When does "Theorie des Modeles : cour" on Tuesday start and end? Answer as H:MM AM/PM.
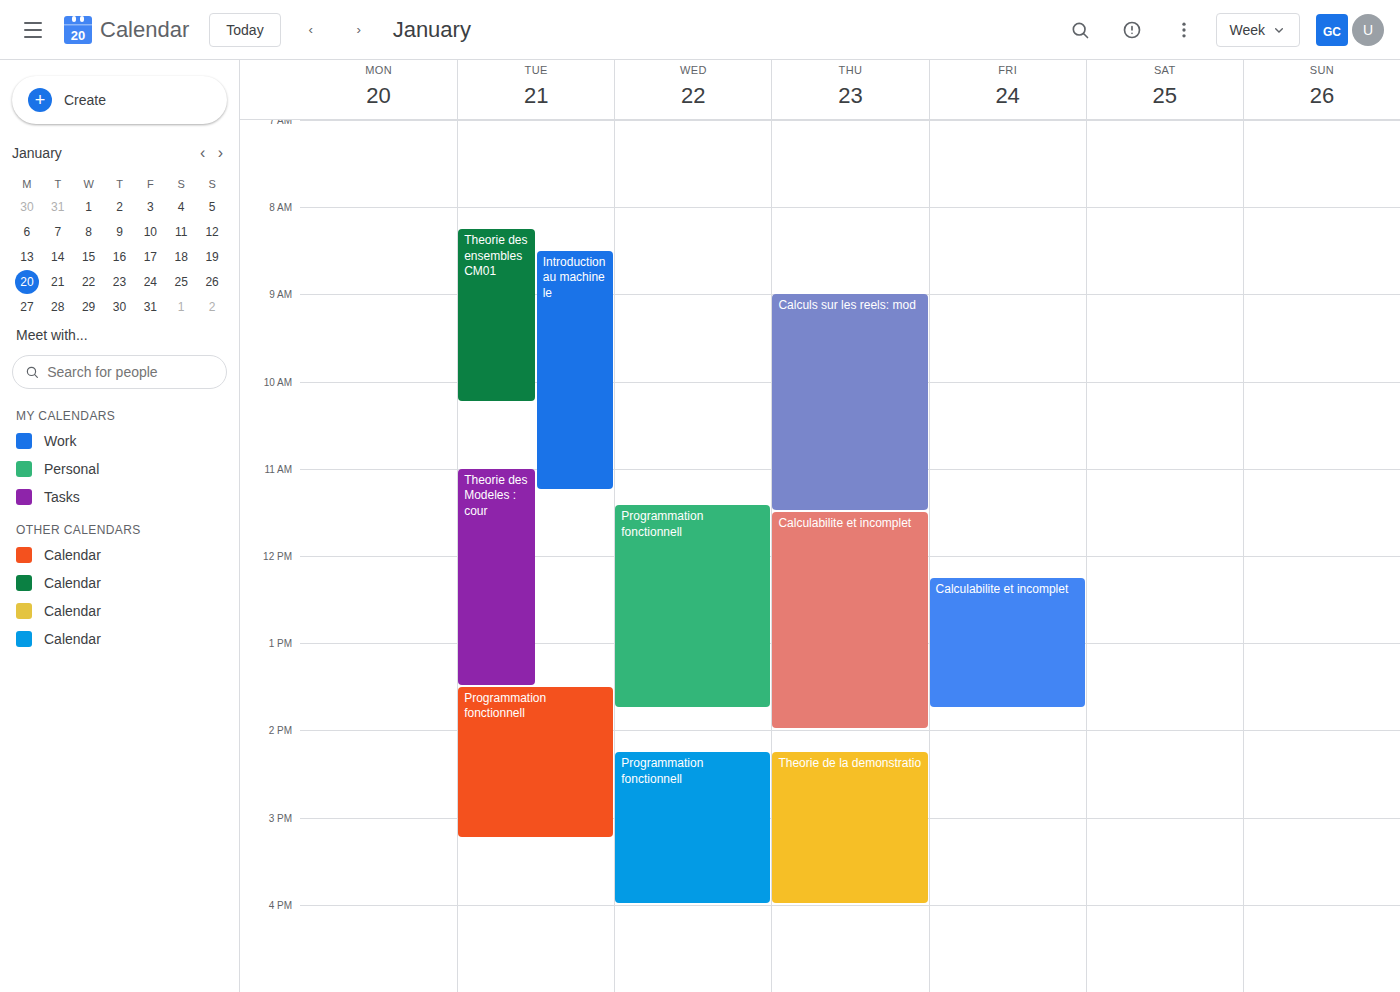
11:00 AM to 1:30 PM